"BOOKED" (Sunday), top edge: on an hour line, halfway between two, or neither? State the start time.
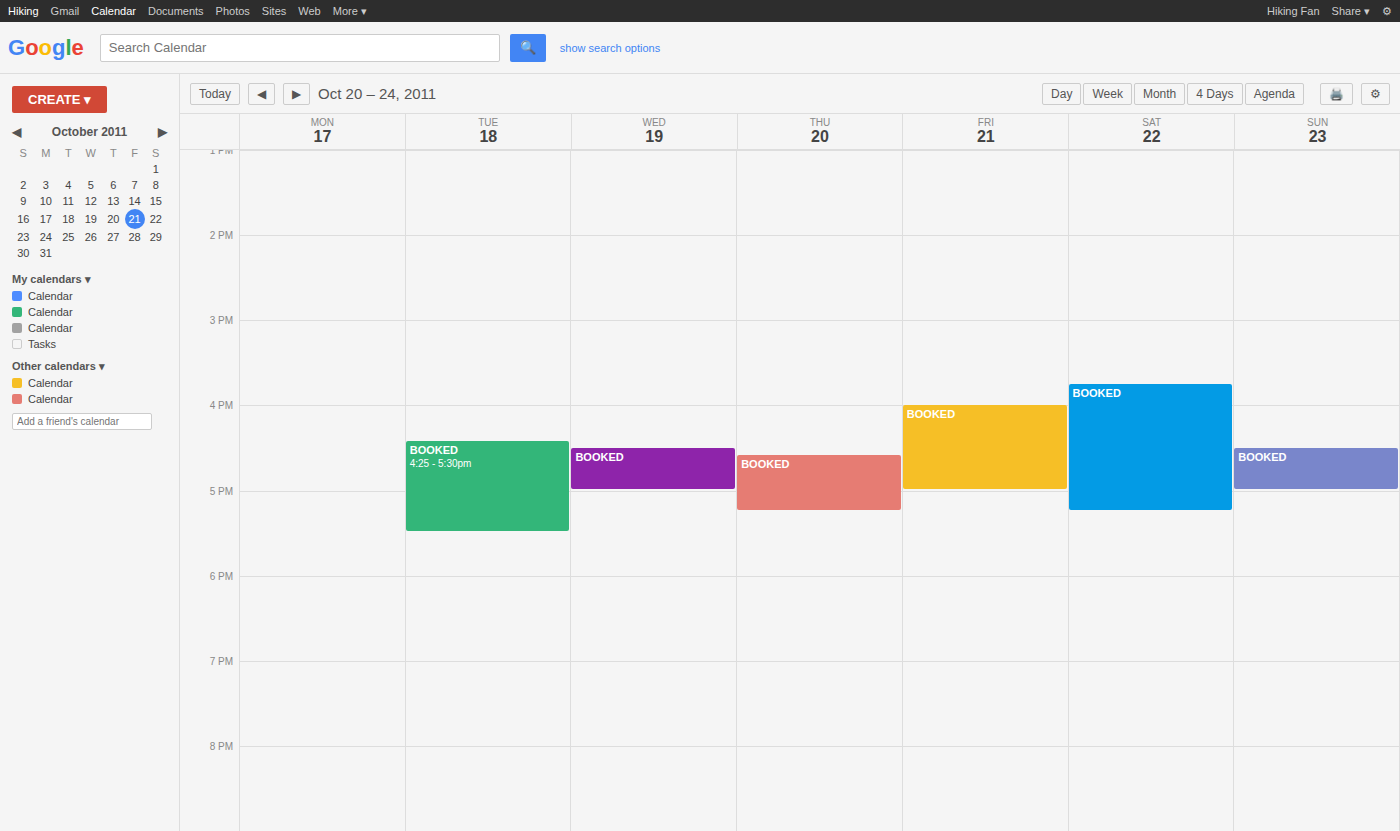
4:30 PM -- halfway between the 4 PM and 5 PM lines.